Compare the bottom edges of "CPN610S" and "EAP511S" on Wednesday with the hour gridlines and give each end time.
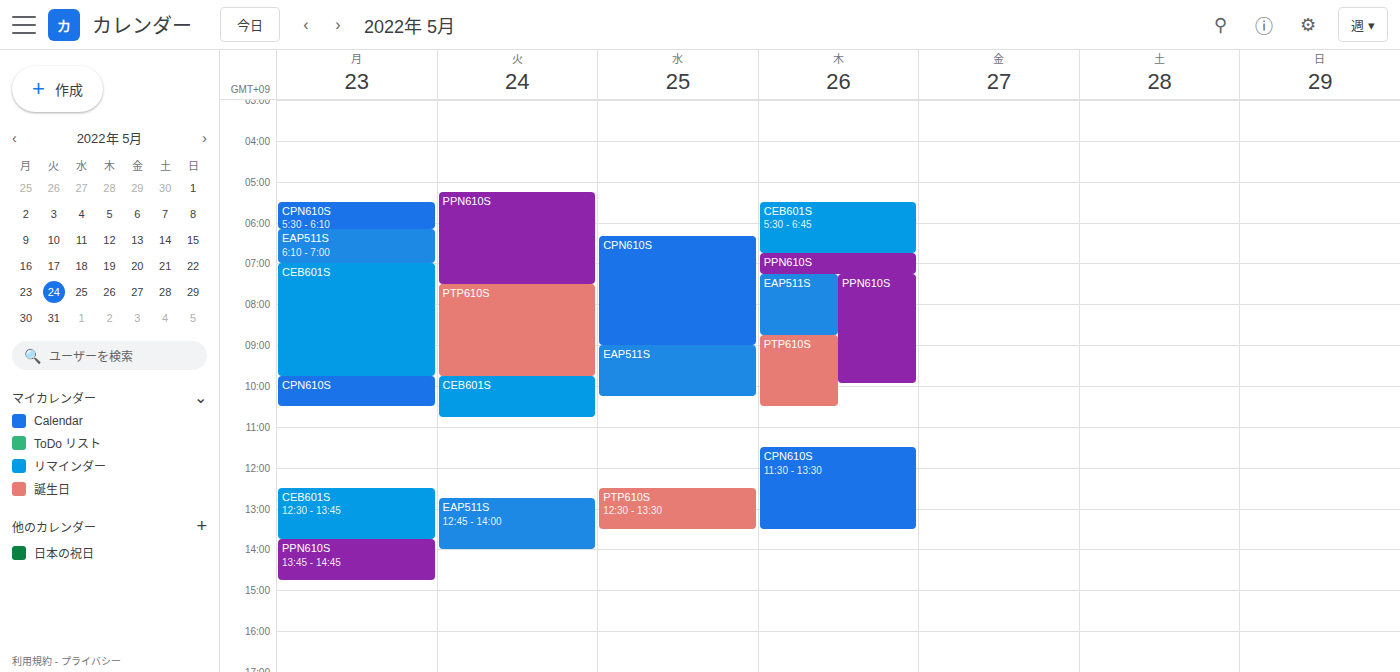
"CPN610S": 09:00, exactly on the 09:00 line. "EAP511S": 10:15, neither: a quarter of the way from the 10:00 line to the 11:00 line.